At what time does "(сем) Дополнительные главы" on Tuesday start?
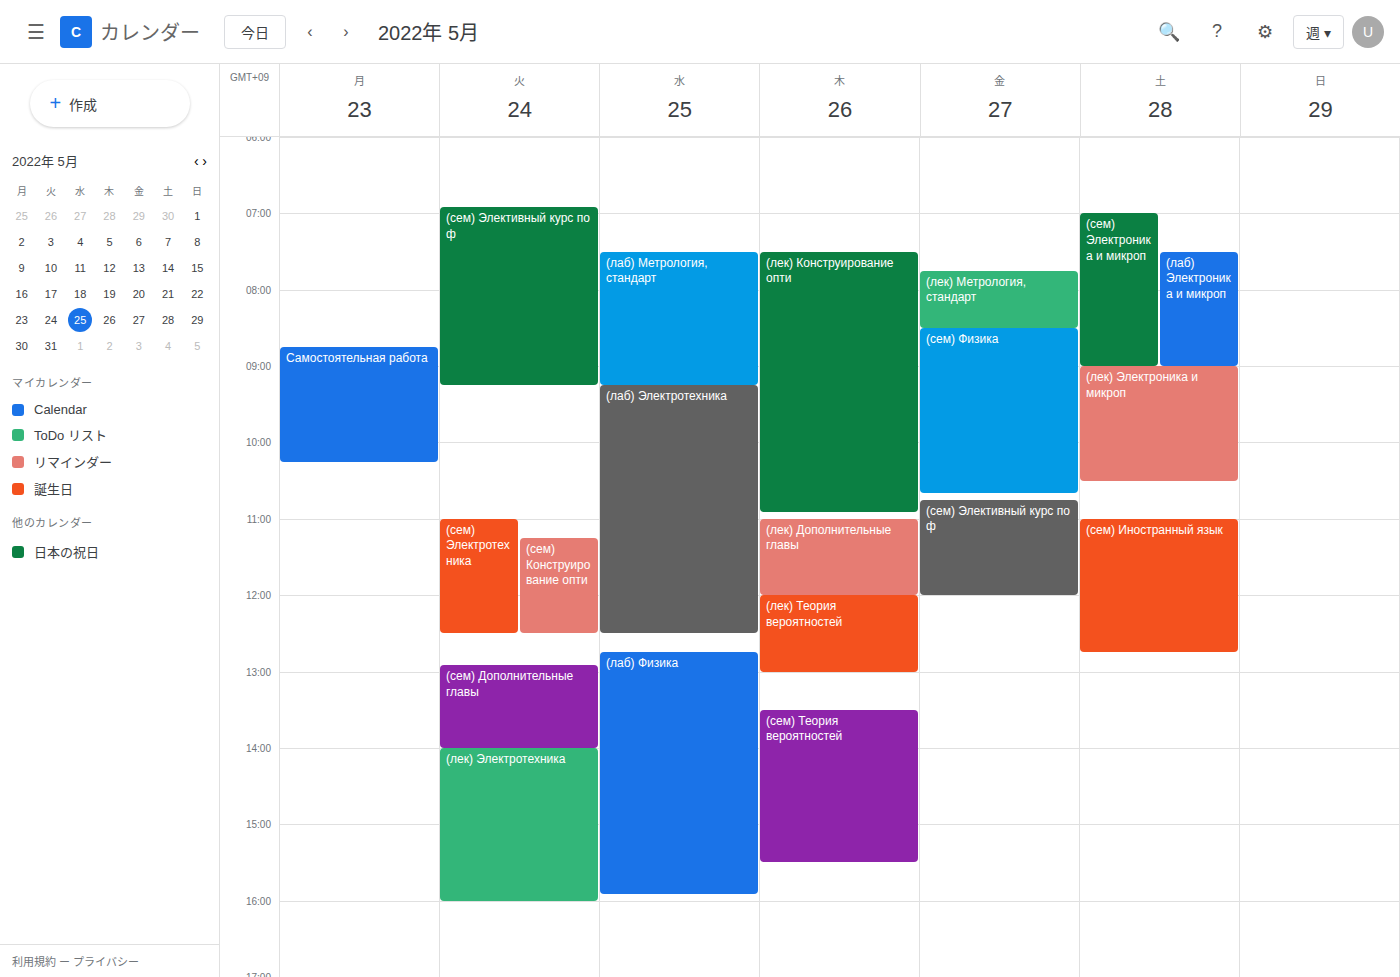
12:55 PM